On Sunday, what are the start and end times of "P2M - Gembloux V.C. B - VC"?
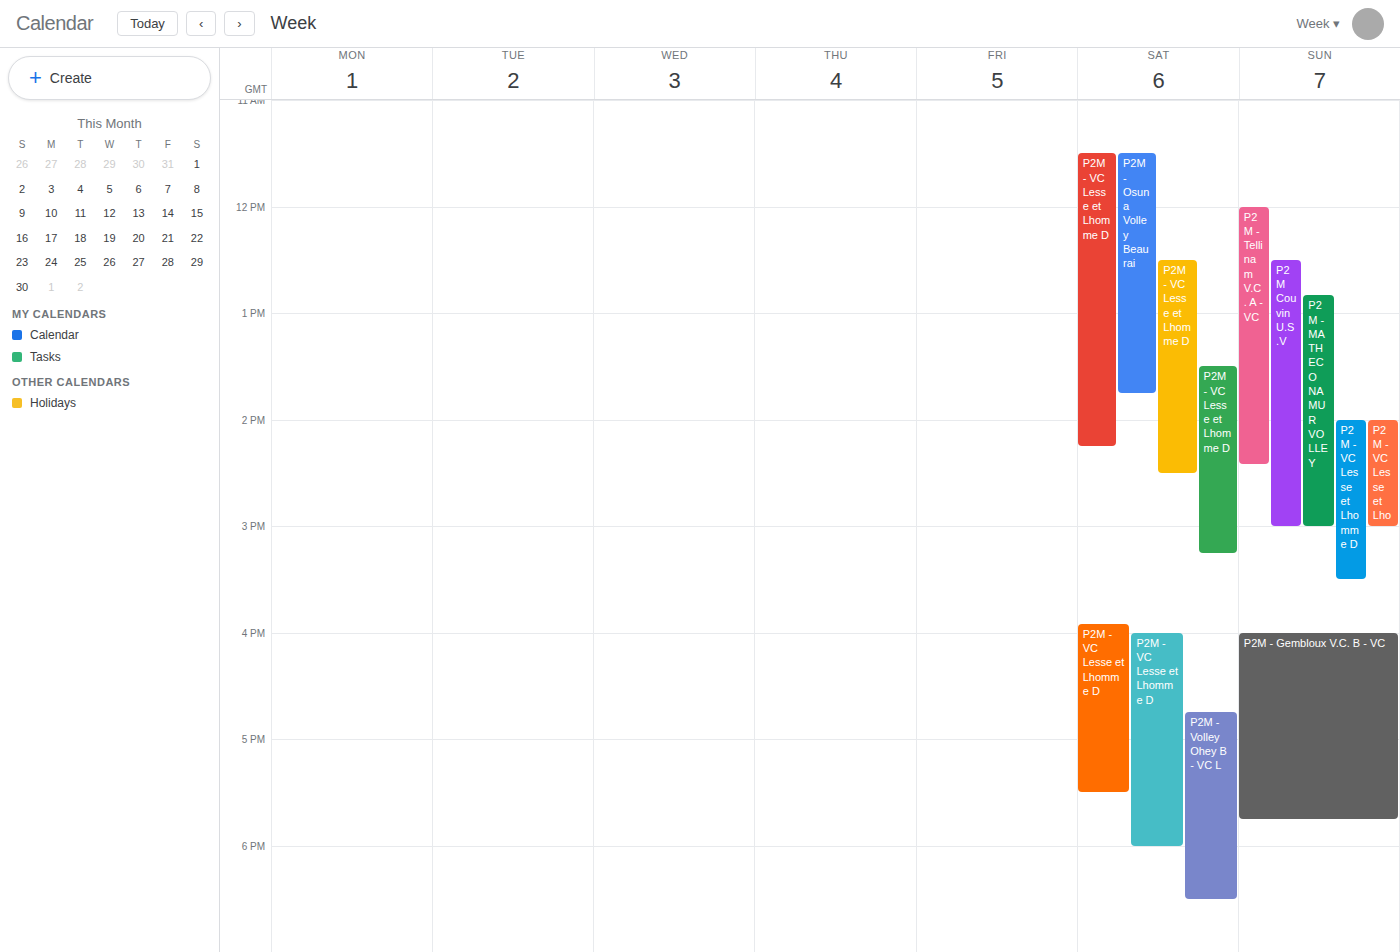
4:00 PM to 5:45 PM